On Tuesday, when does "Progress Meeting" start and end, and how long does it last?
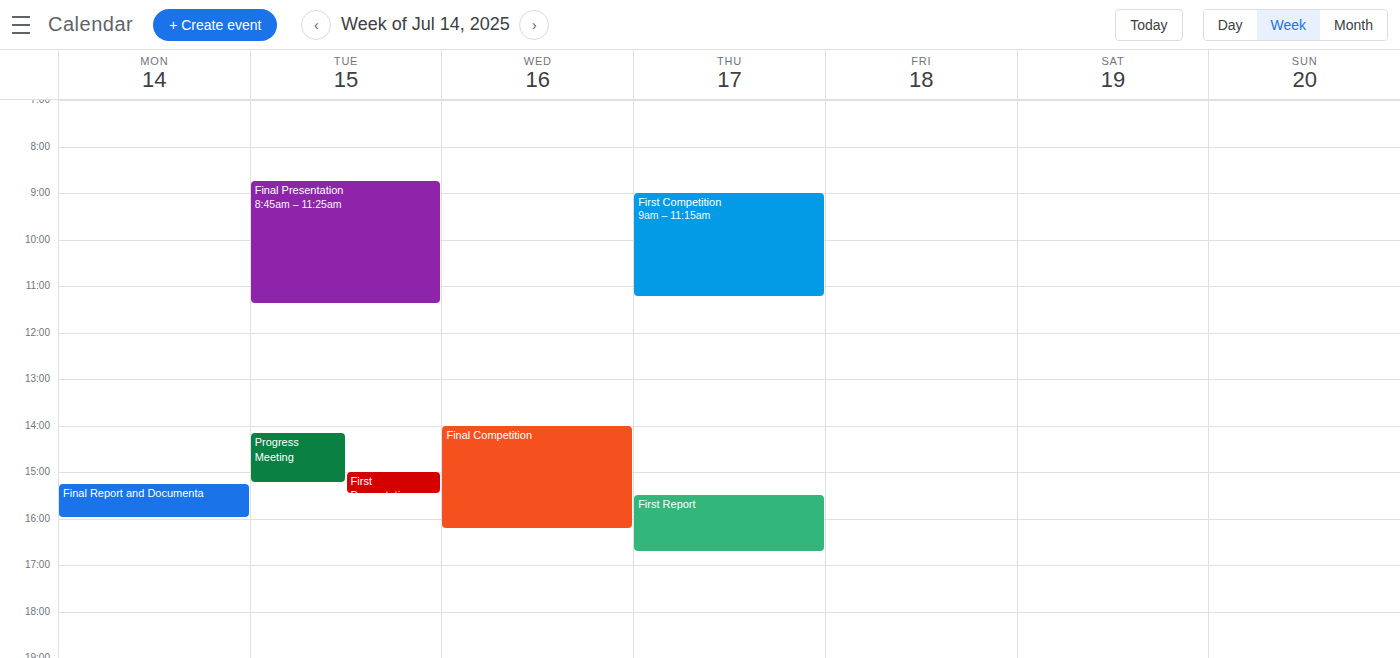
2:10 PM to 3:15 PM, 1 hour 5 minutes